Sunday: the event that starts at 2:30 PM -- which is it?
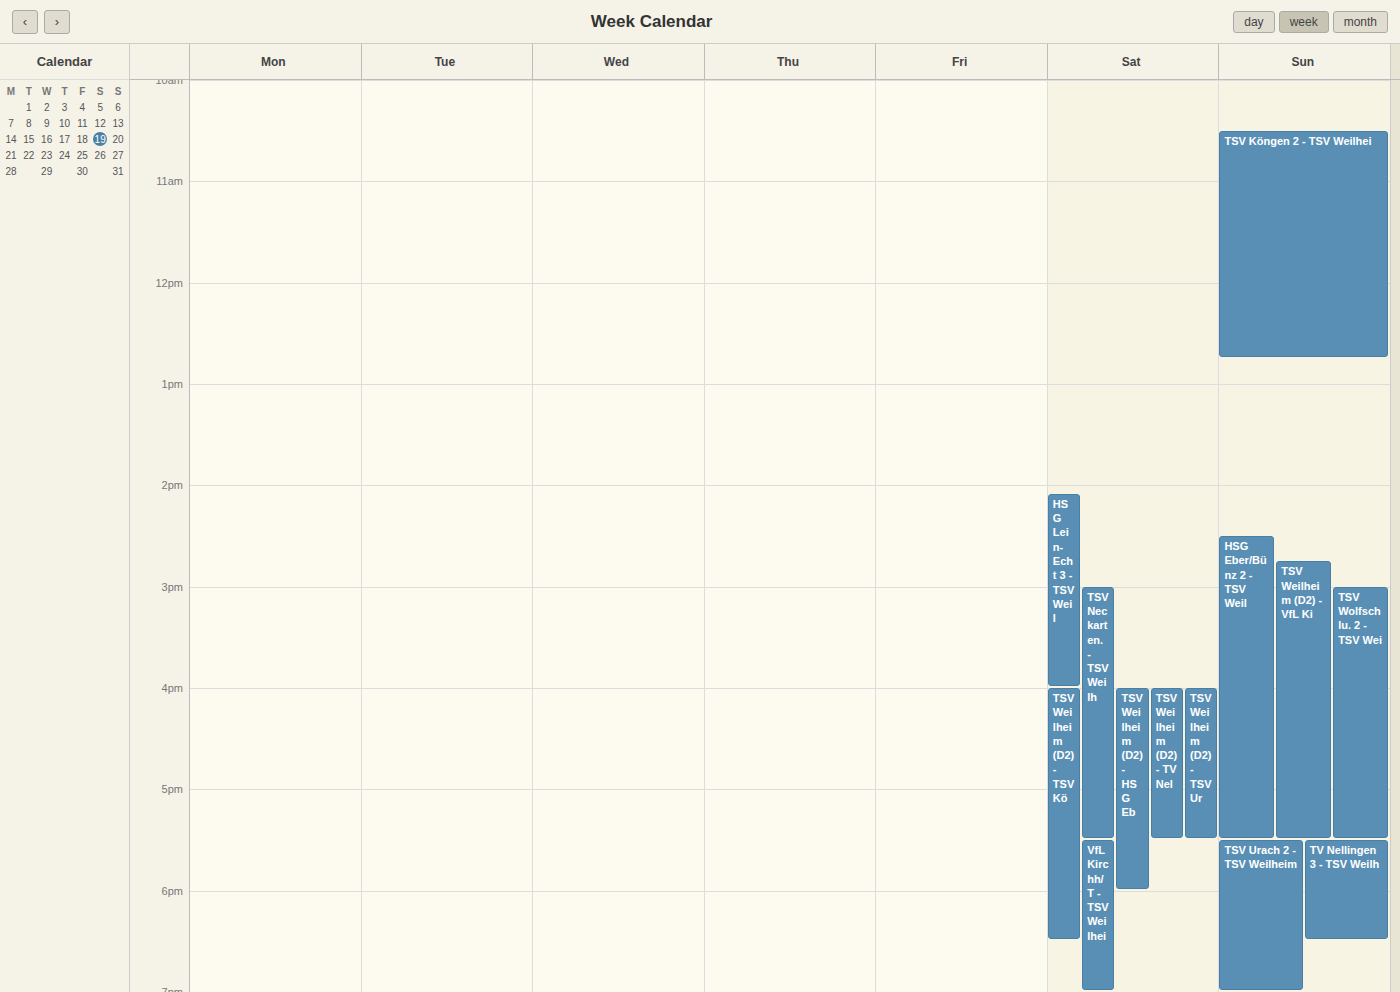
"HSG Eber/Bünz 2 - TSV Weil"